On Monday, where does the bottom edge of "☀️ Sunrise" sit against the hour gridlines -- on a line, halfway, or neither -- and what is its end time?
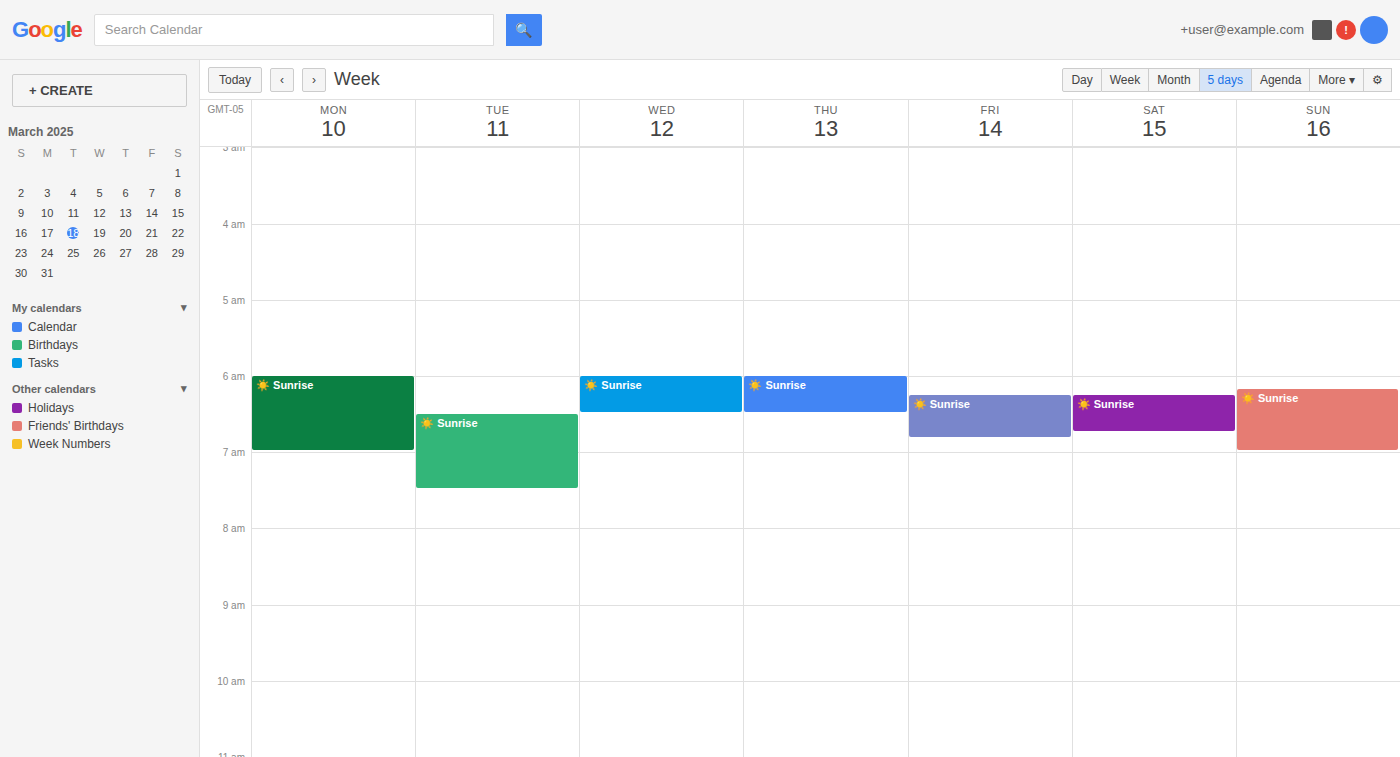
7:00 AM -- exactly on the 7 AM line.